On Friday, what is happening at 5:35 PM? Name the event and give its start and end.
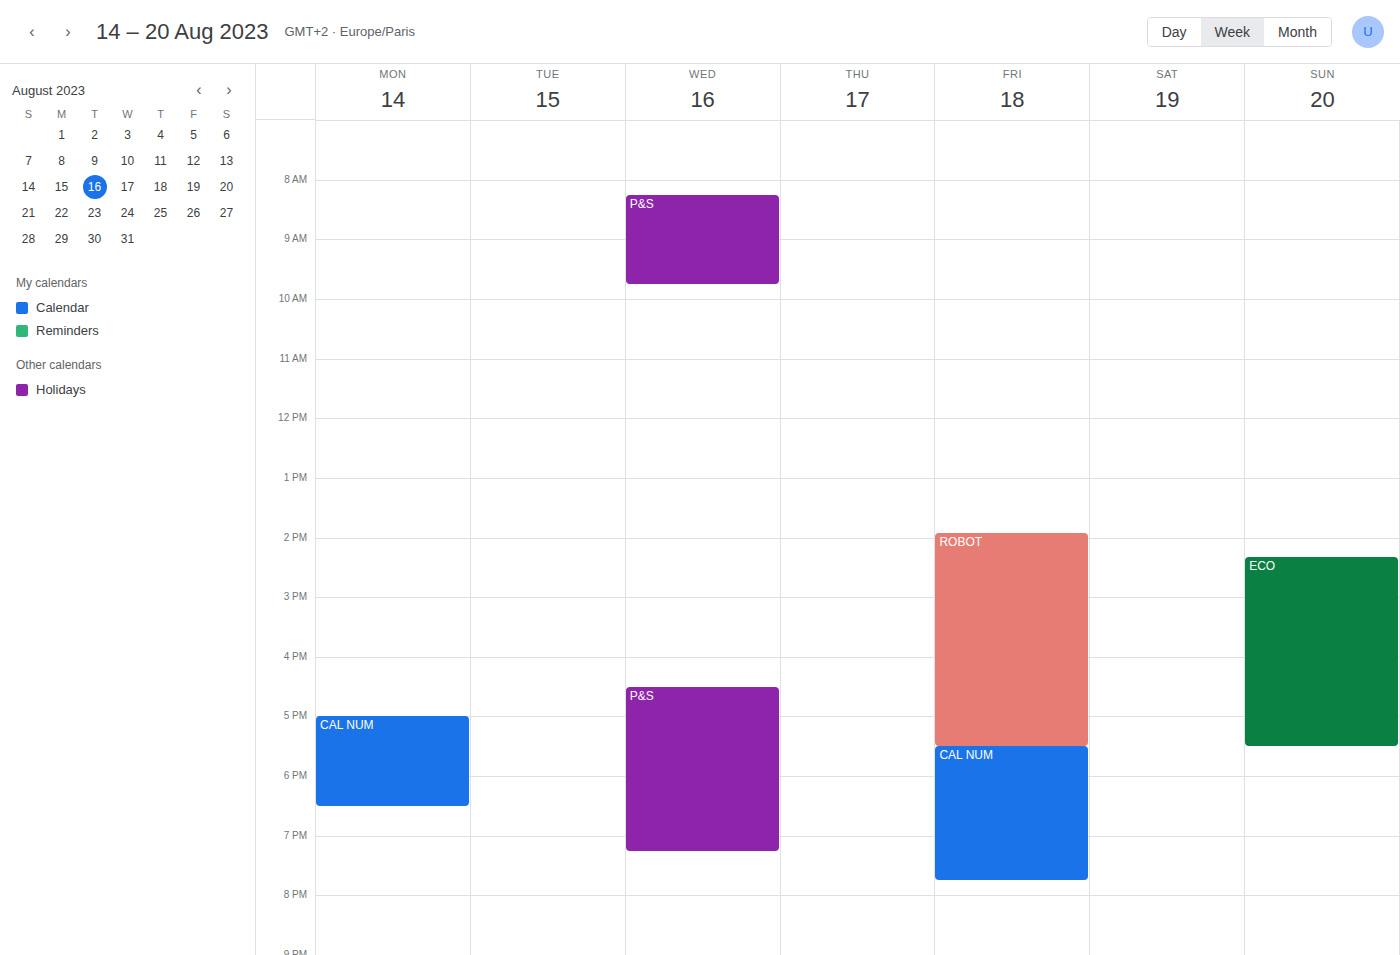
"CAL NUM", 5:30 PM to 7:45 PM